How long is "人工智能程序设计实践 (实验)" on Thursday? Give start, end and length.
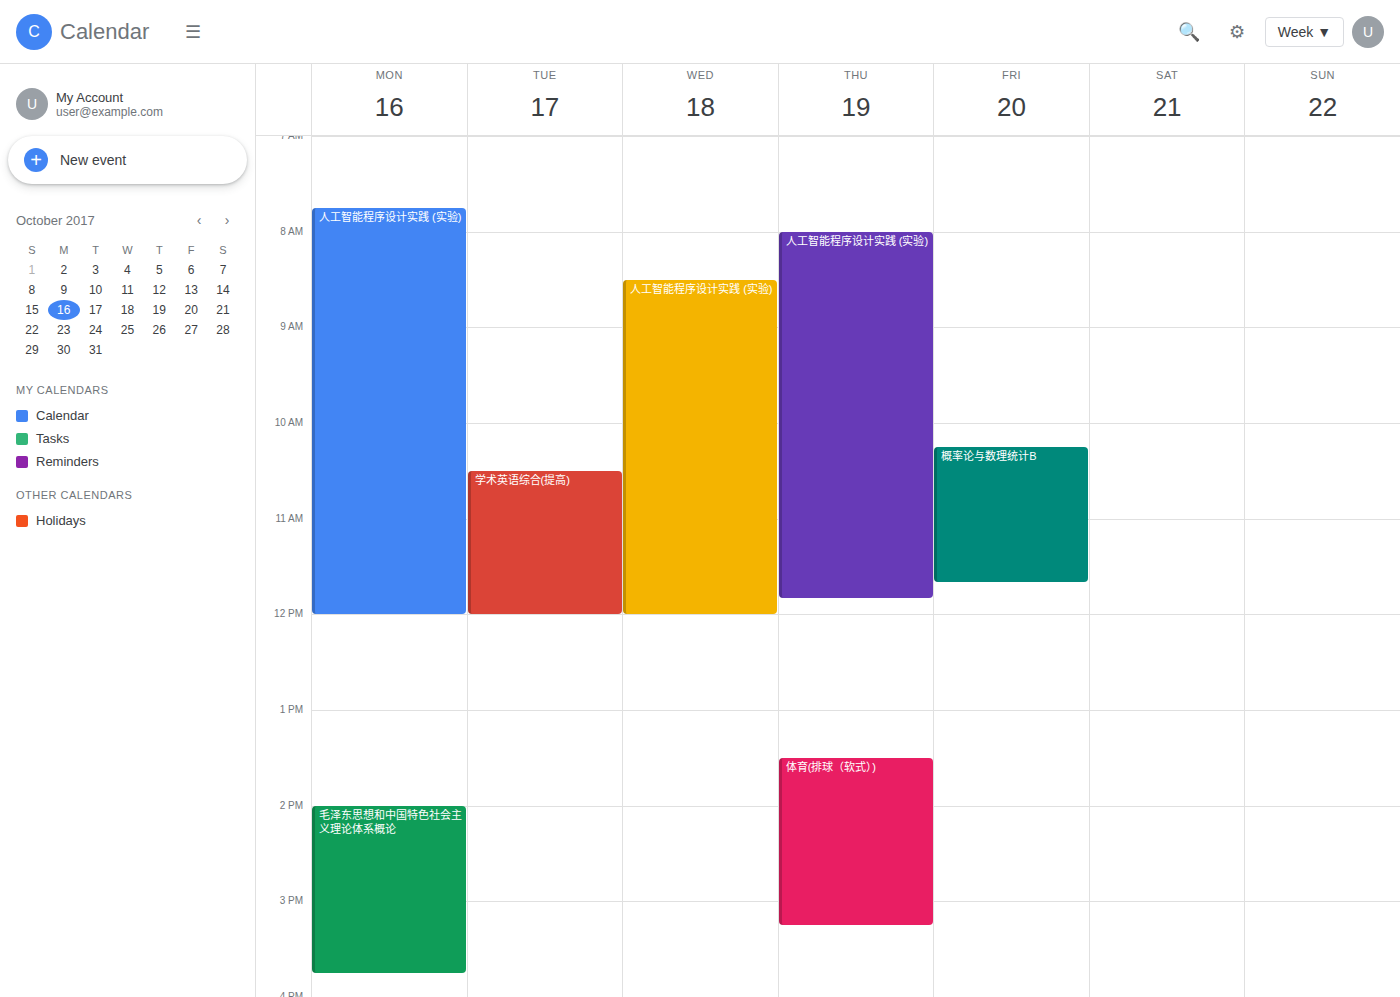
8:00 AM to 11:50 AM, 3 hours 50 minutes